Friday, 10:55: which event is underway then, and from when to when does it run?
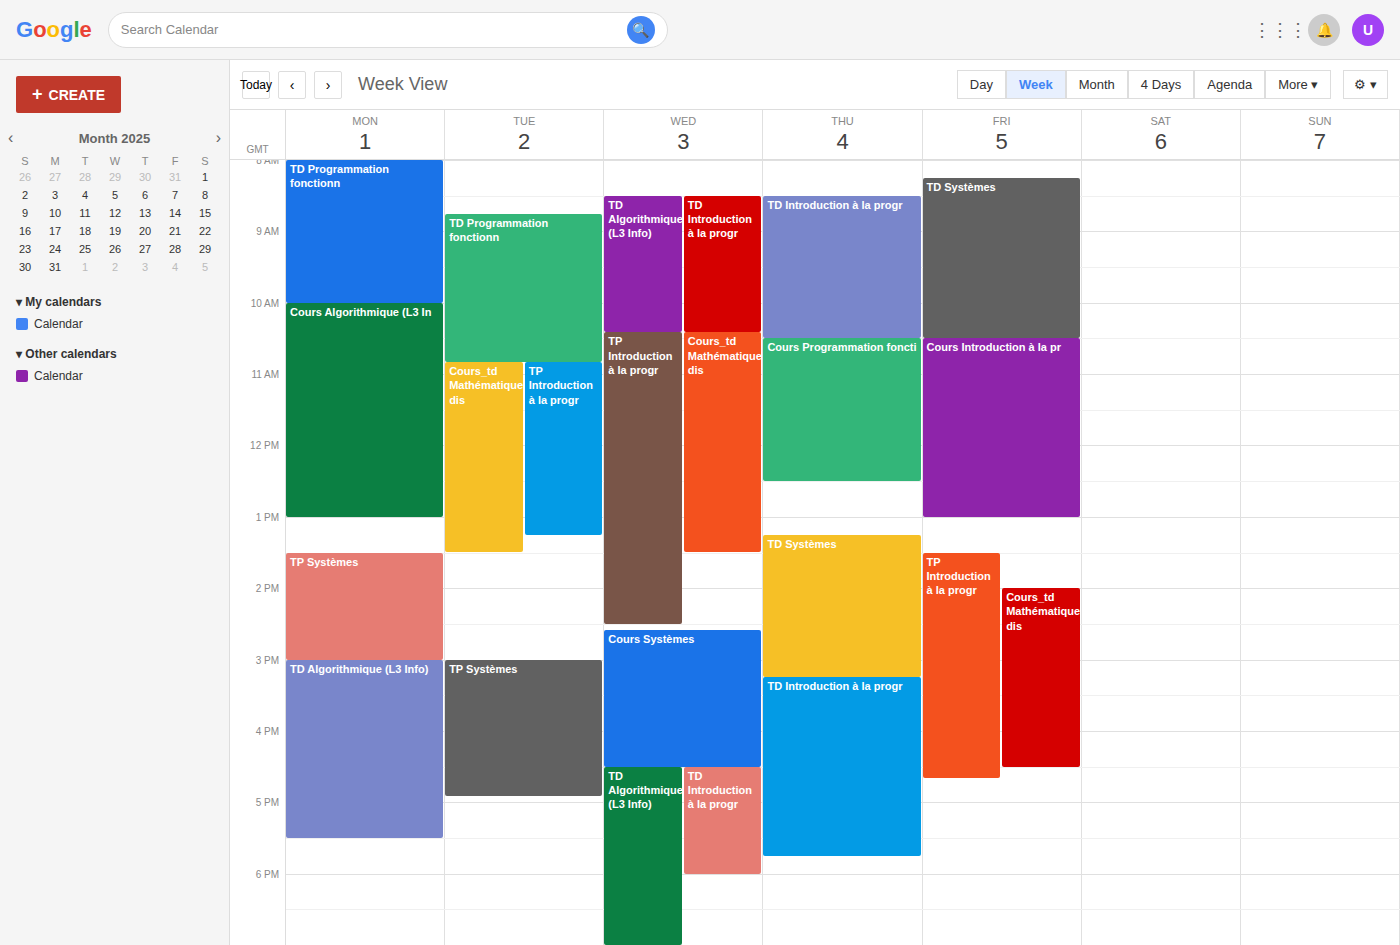
"Cours Introduction à la pr", 10:30 to 13:00